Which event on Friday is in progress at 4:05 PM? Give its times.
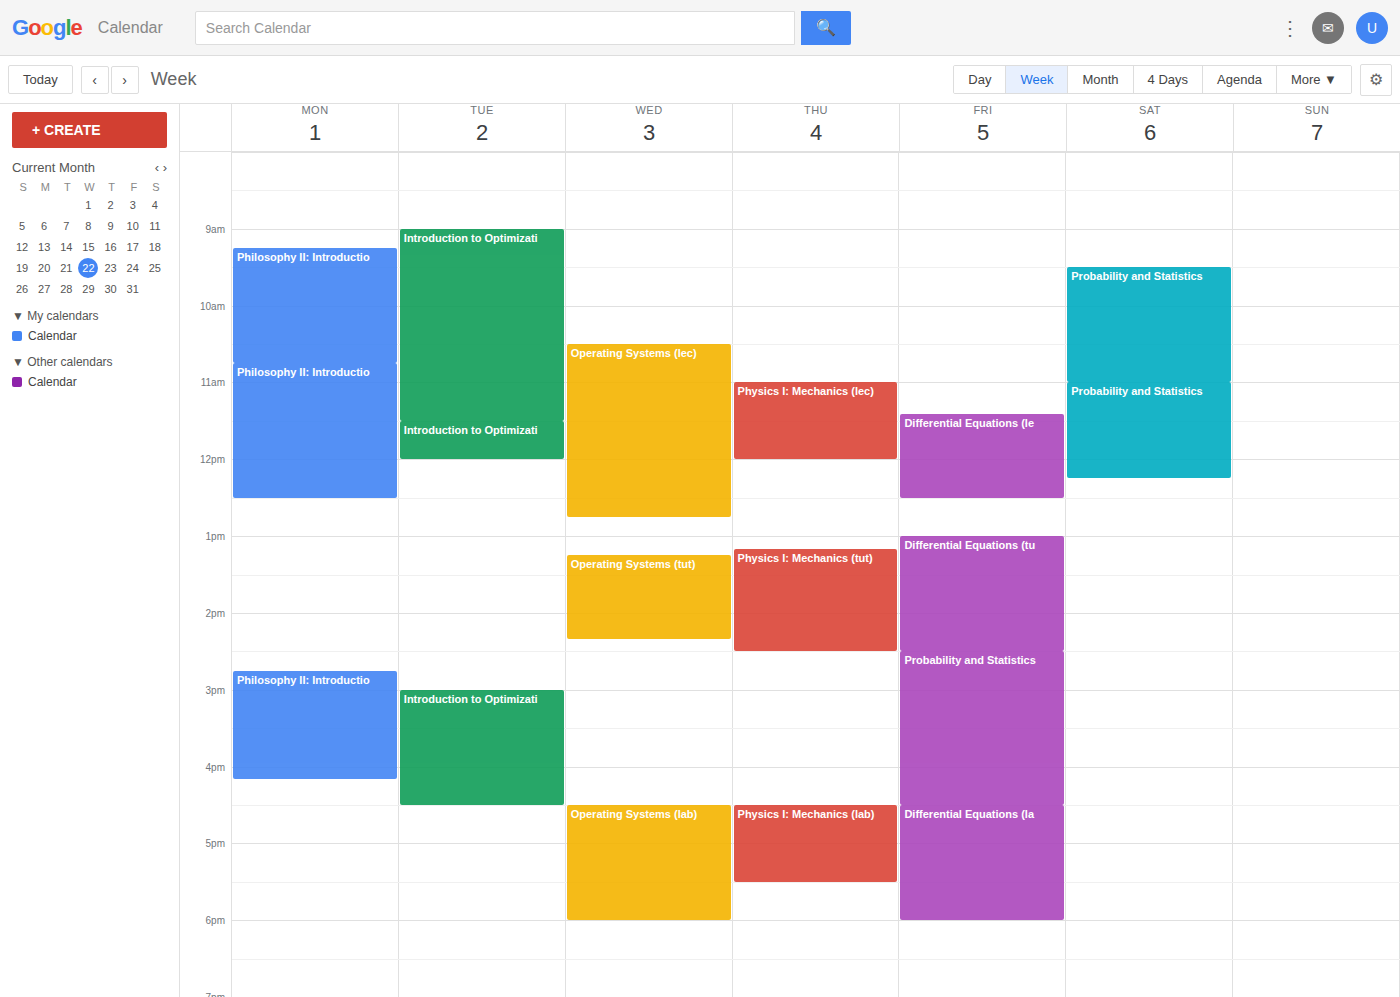
"Probability and Statistics", 2:30 PM to 4:30 PM